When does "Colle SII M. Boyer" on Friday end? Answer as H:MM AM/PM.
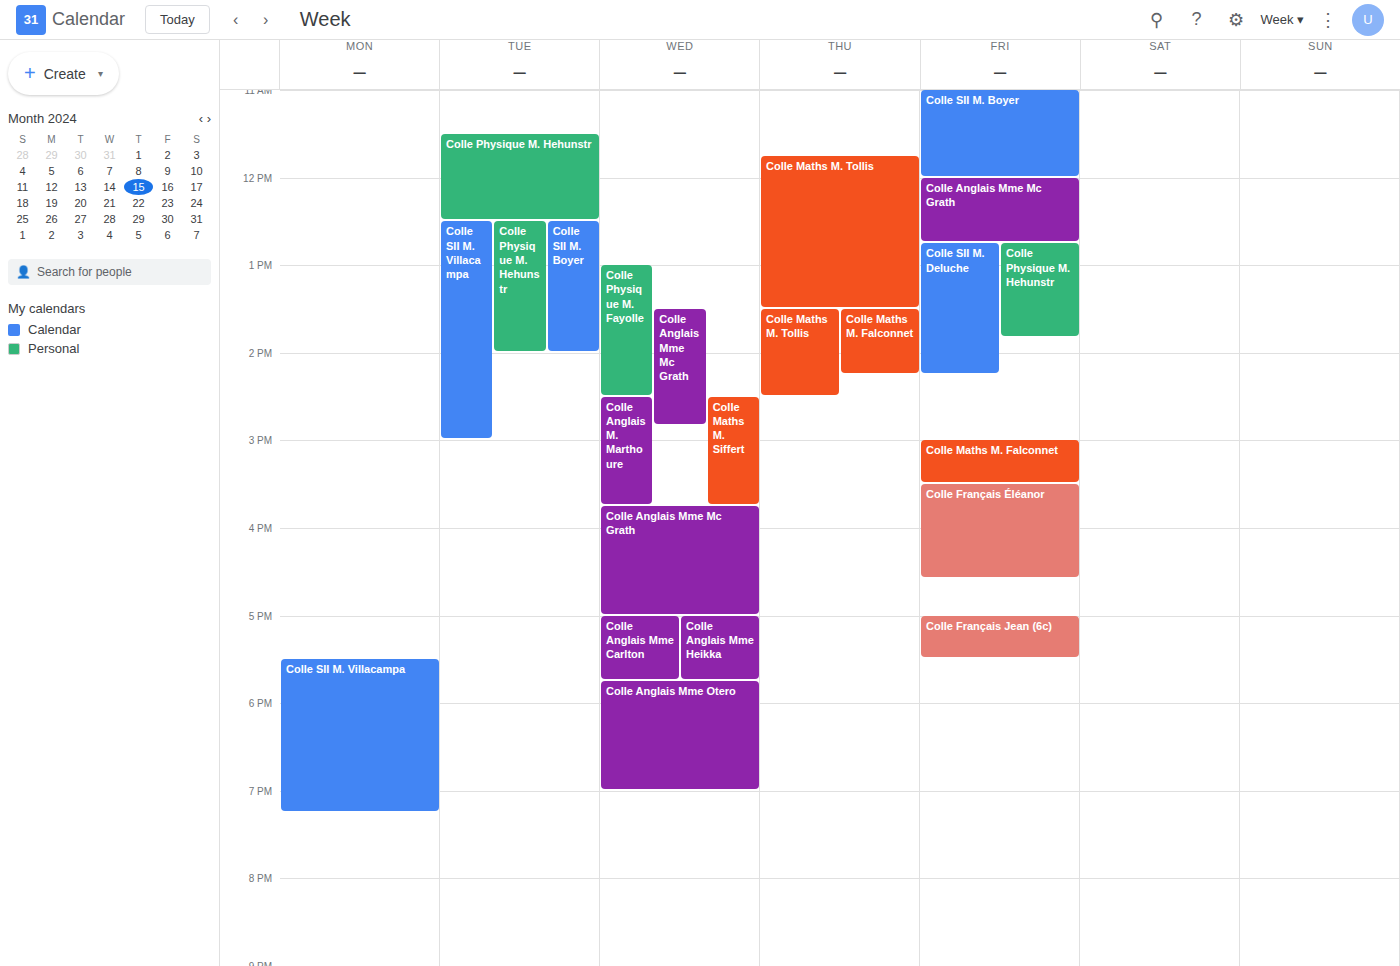
12:00 PM